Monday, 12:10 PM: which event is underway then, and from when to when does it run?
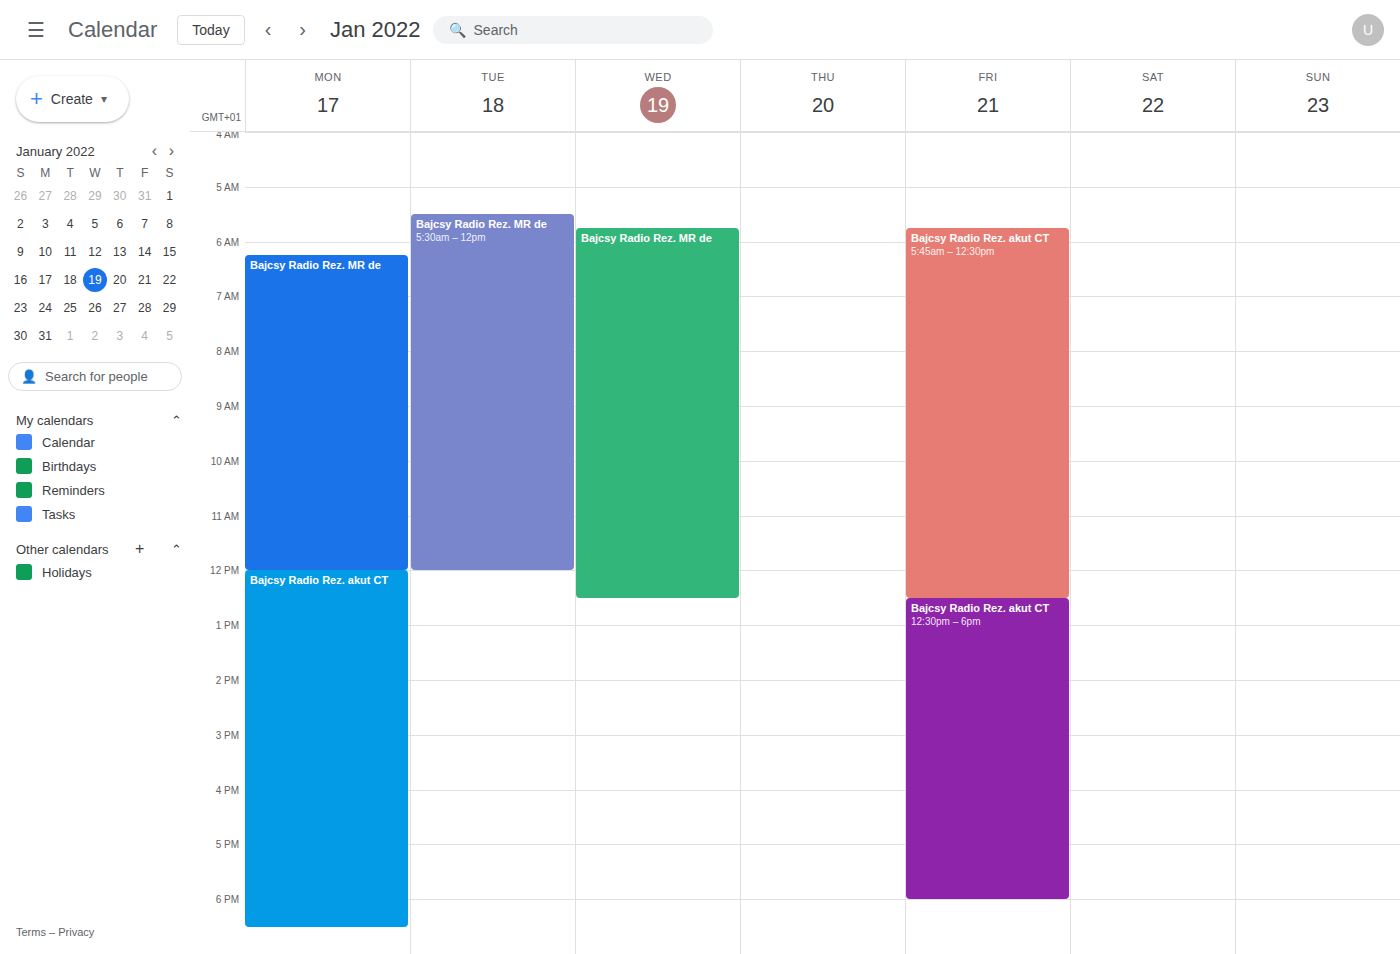
"Bajcsy Radio Rez. akut CT", 12:00 PM to 6:30 PM